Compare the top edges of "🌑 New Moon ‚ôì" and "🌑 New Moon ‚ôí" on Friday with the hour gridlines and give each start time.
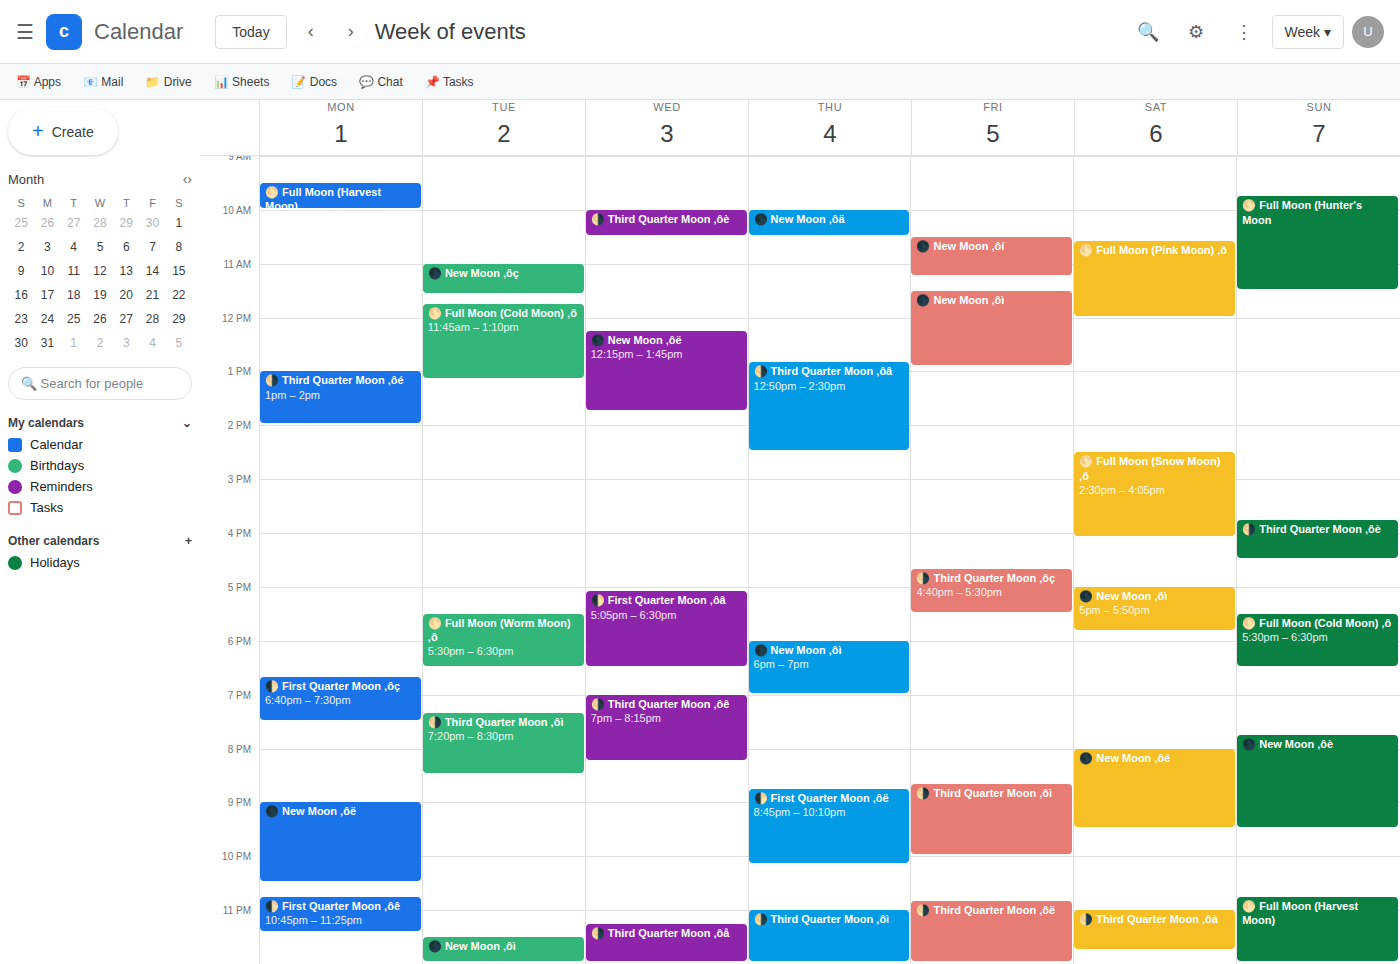
"🌑 New Moon ‚ôì": 11:30 AM, halfway between the 11 AM and 12 PM lines. "🌑 New Moon ‚ôí": 10:30 AM, halfway between the 10 AM and 11 AM lines.